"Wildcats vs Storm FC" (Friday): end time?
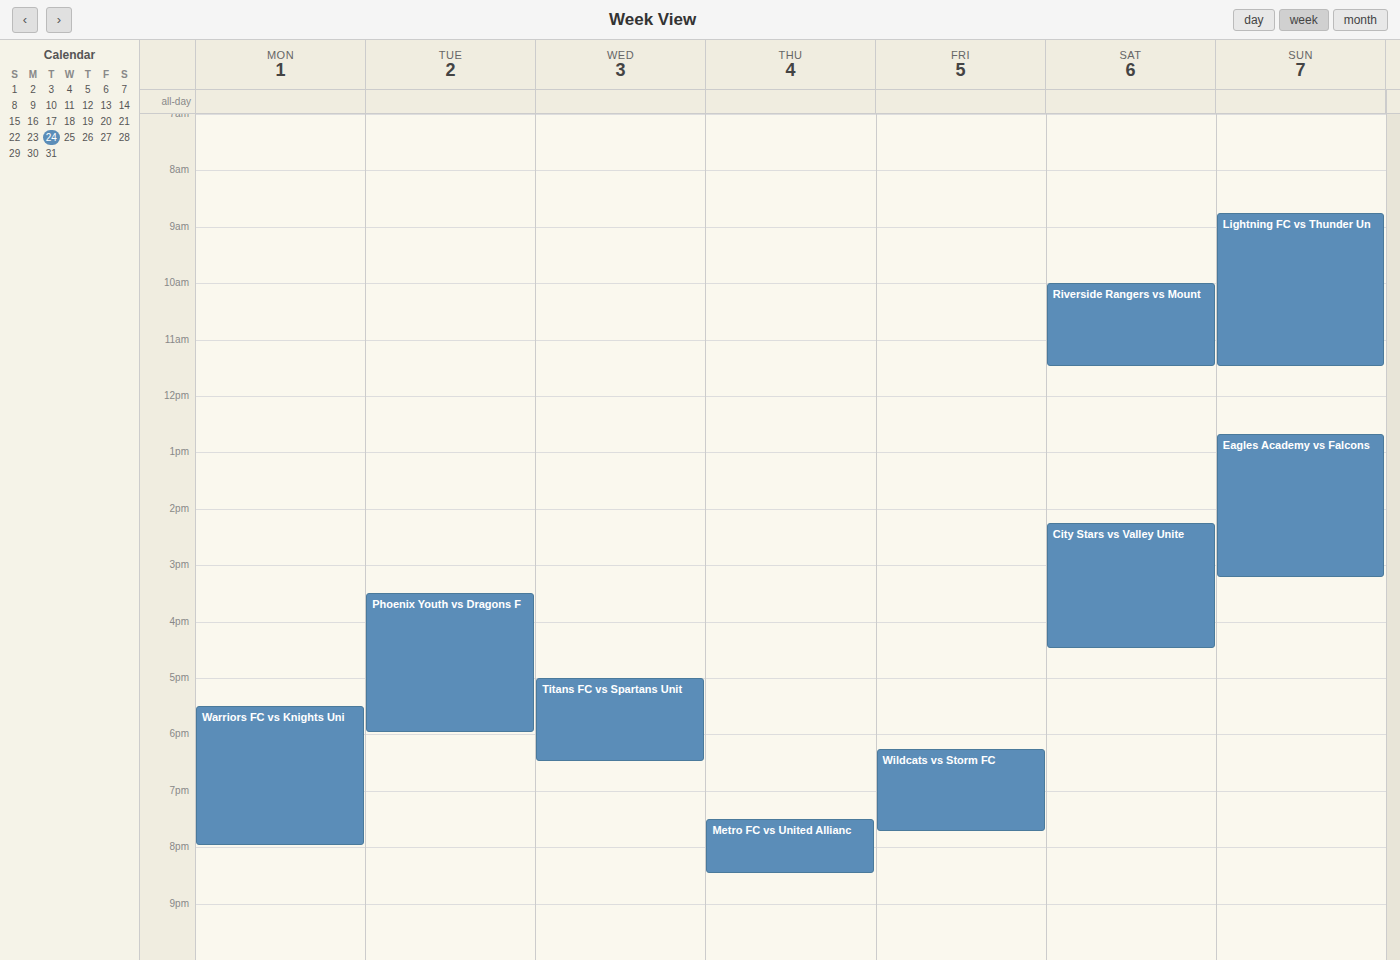
7:45 PM